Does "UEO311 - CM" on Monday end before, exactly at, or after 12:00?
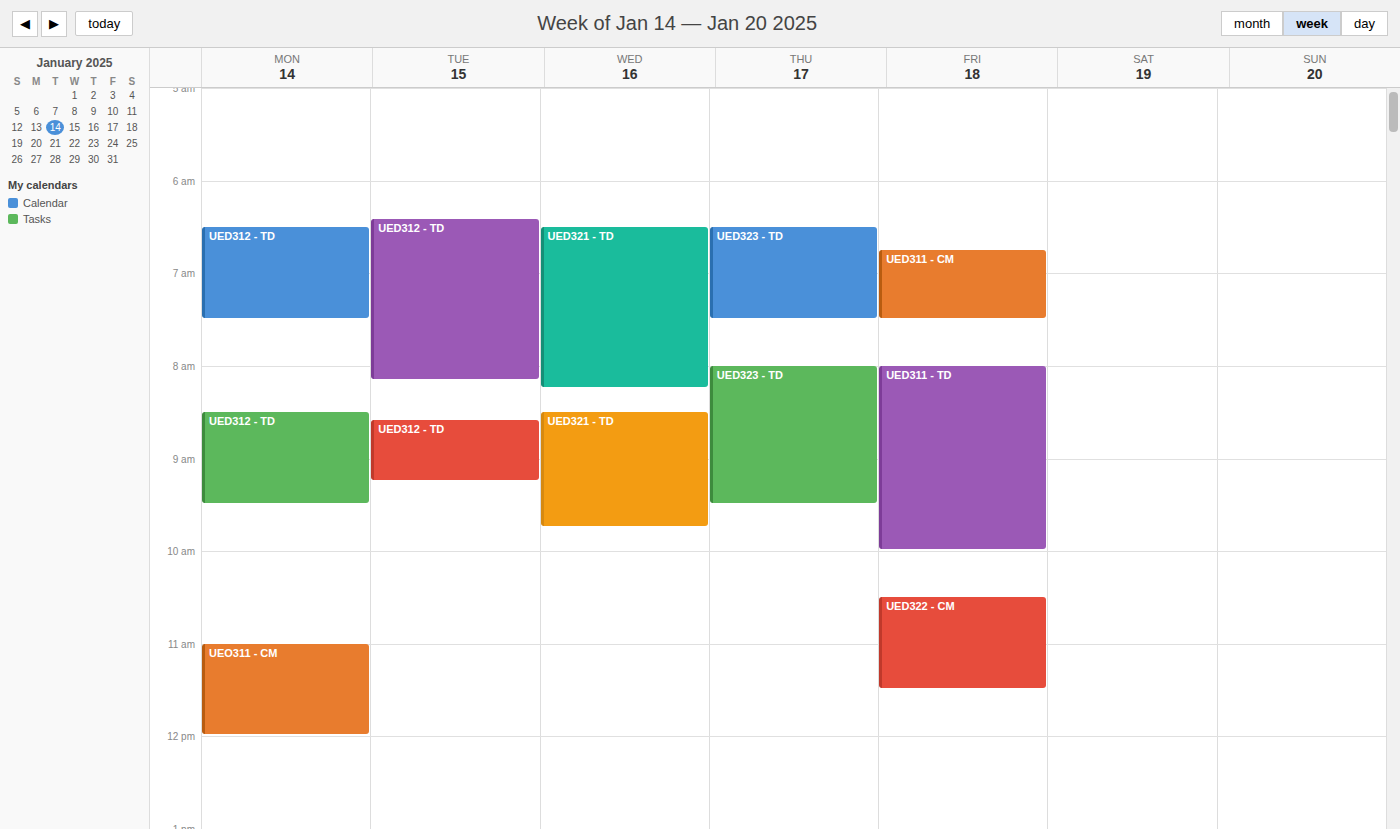
12:00 -- exactly at 12:00, on the 12:00 line.